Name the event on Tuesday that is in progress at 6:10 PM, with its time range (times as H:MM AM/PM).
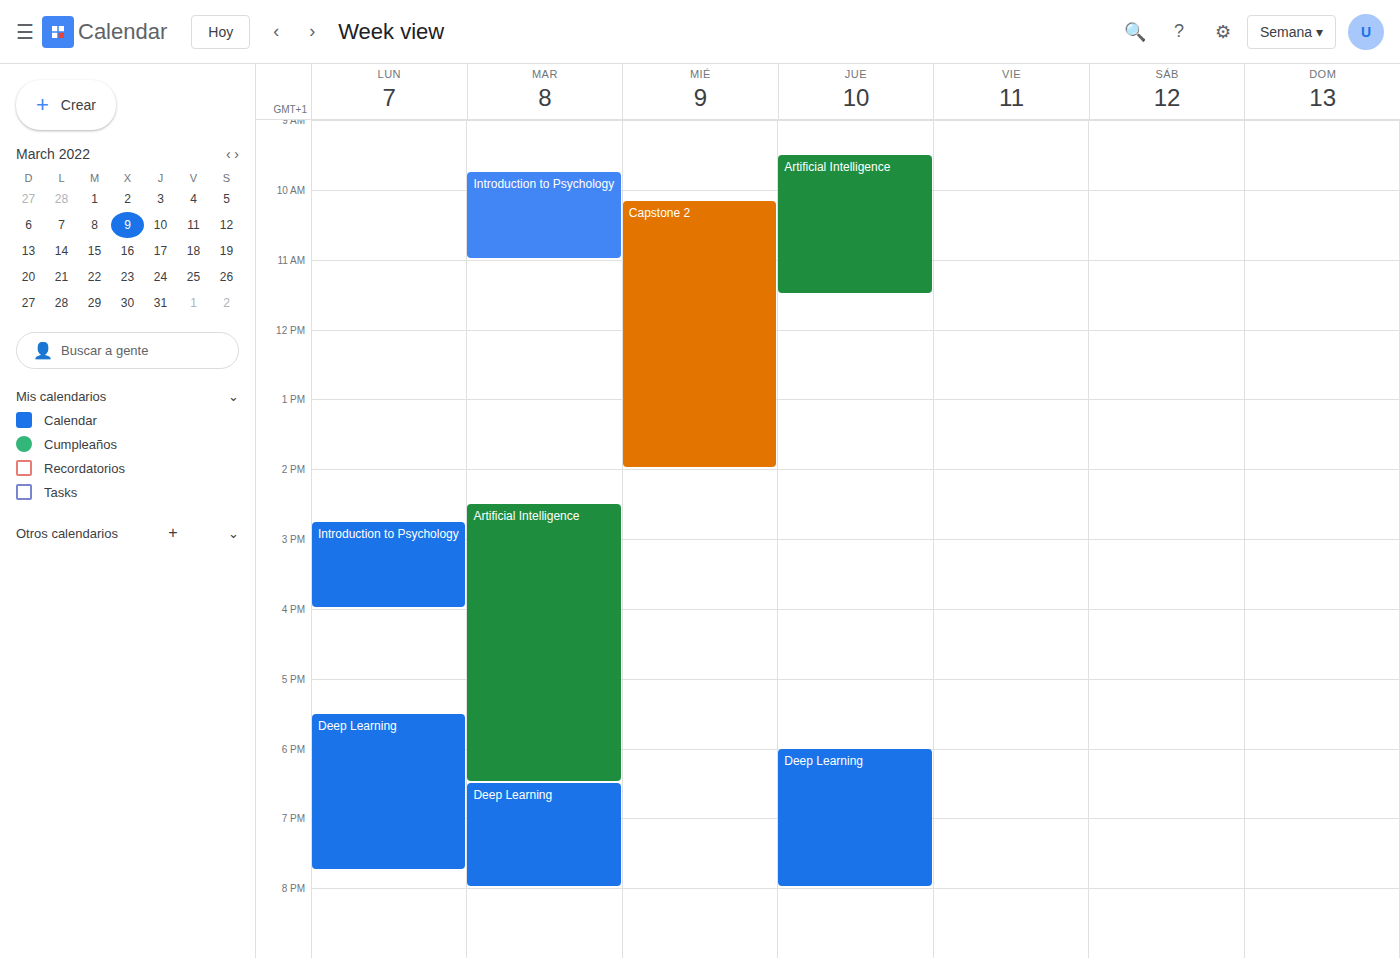
"Artificial Intelligence", 2:30 PM to 6:30 PM